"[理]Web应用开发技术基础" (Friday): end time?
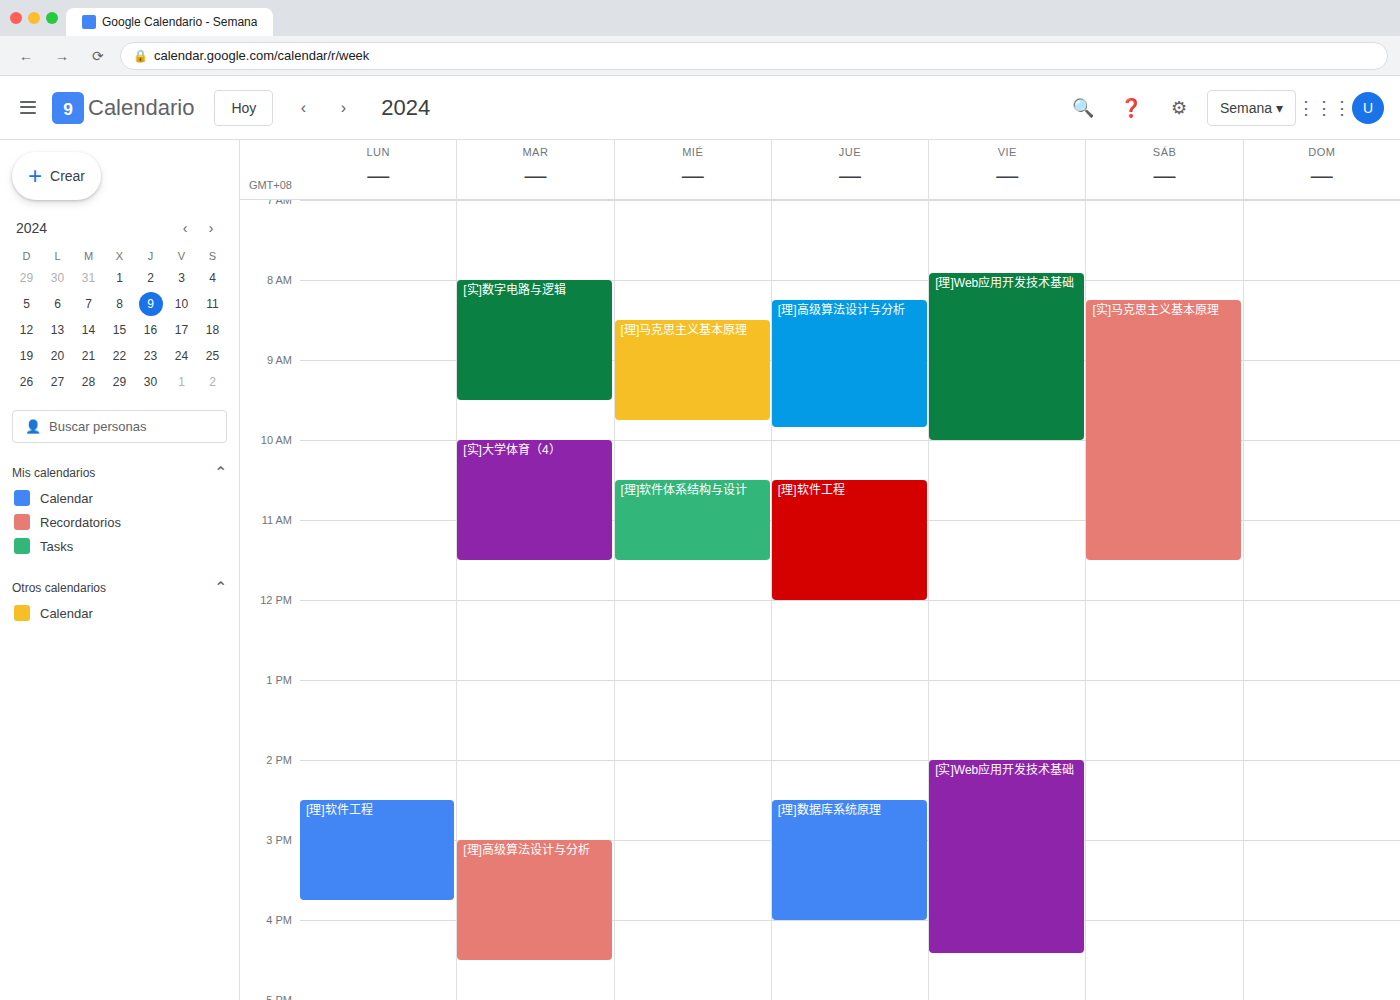
10:00